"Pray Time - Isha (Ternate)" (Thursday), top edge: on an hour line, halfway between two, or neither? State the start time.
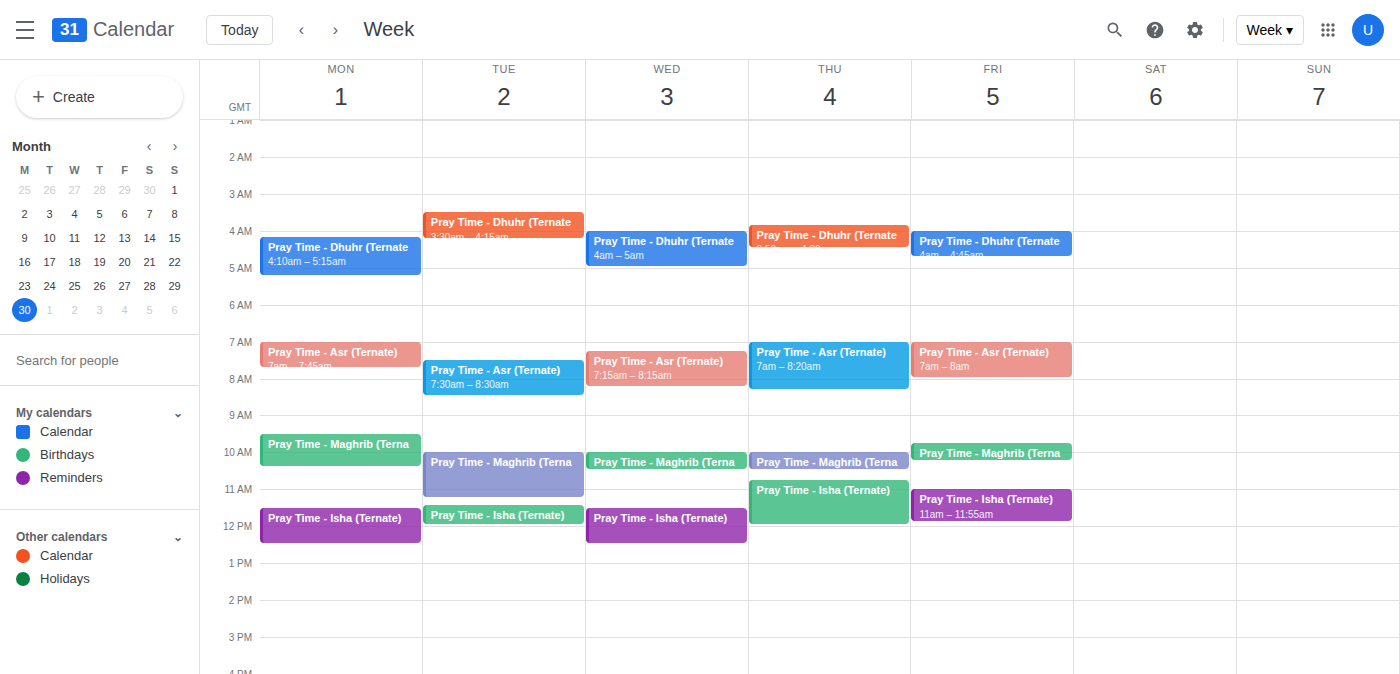
10:45 -- neither: three quarters of the way from the 10:00 line to the 11:00 line.